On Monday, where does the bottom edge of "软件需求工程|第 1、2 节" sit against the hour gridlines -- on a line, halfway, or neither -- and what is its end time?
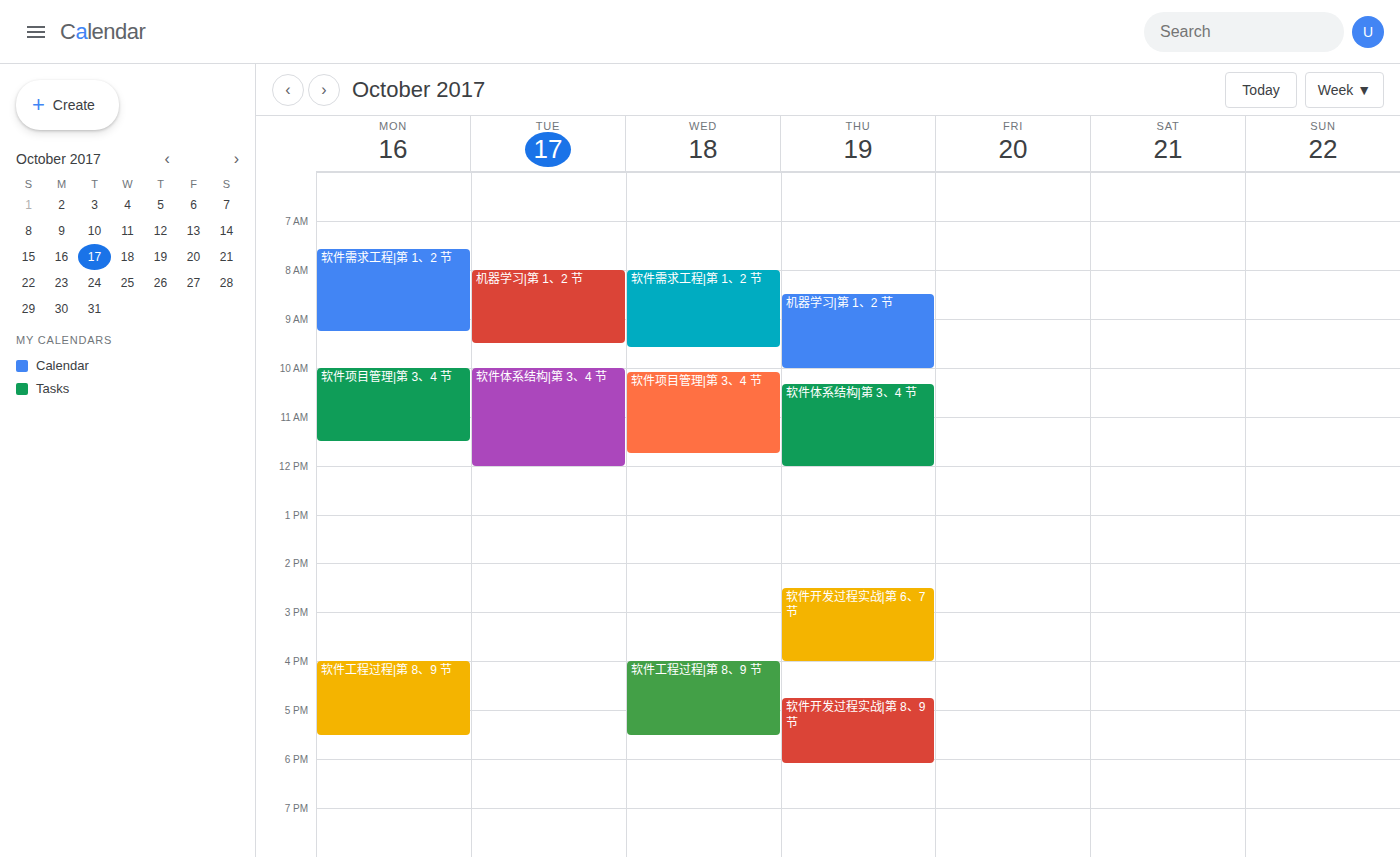
9:15 AM -- neither: a quarter of the way from the 9 AM line to the 10 AM line.